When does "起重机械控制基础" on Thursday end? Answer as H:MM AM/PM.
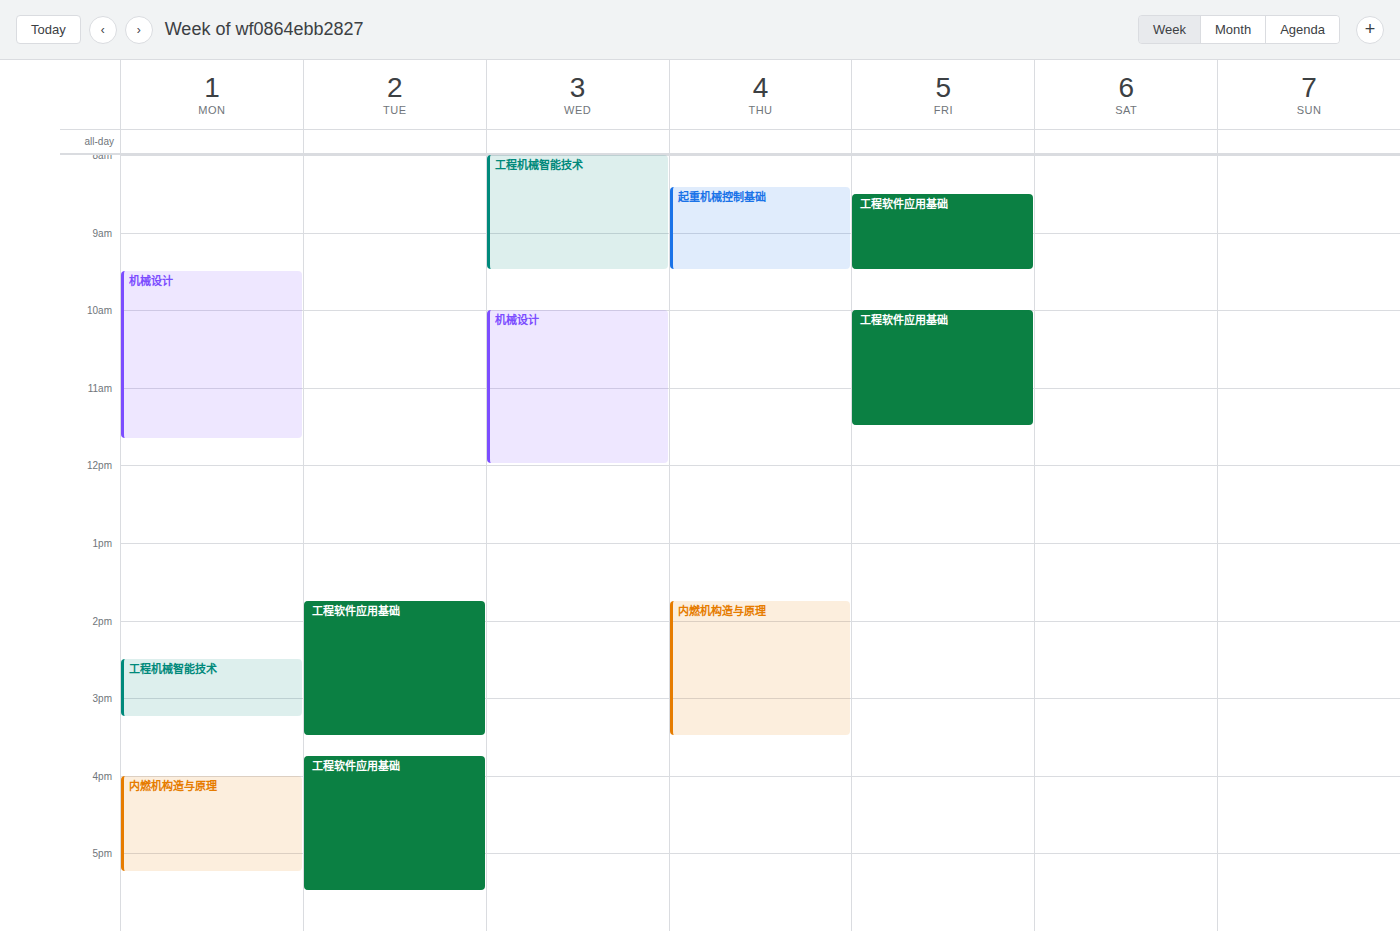
9:30 AM